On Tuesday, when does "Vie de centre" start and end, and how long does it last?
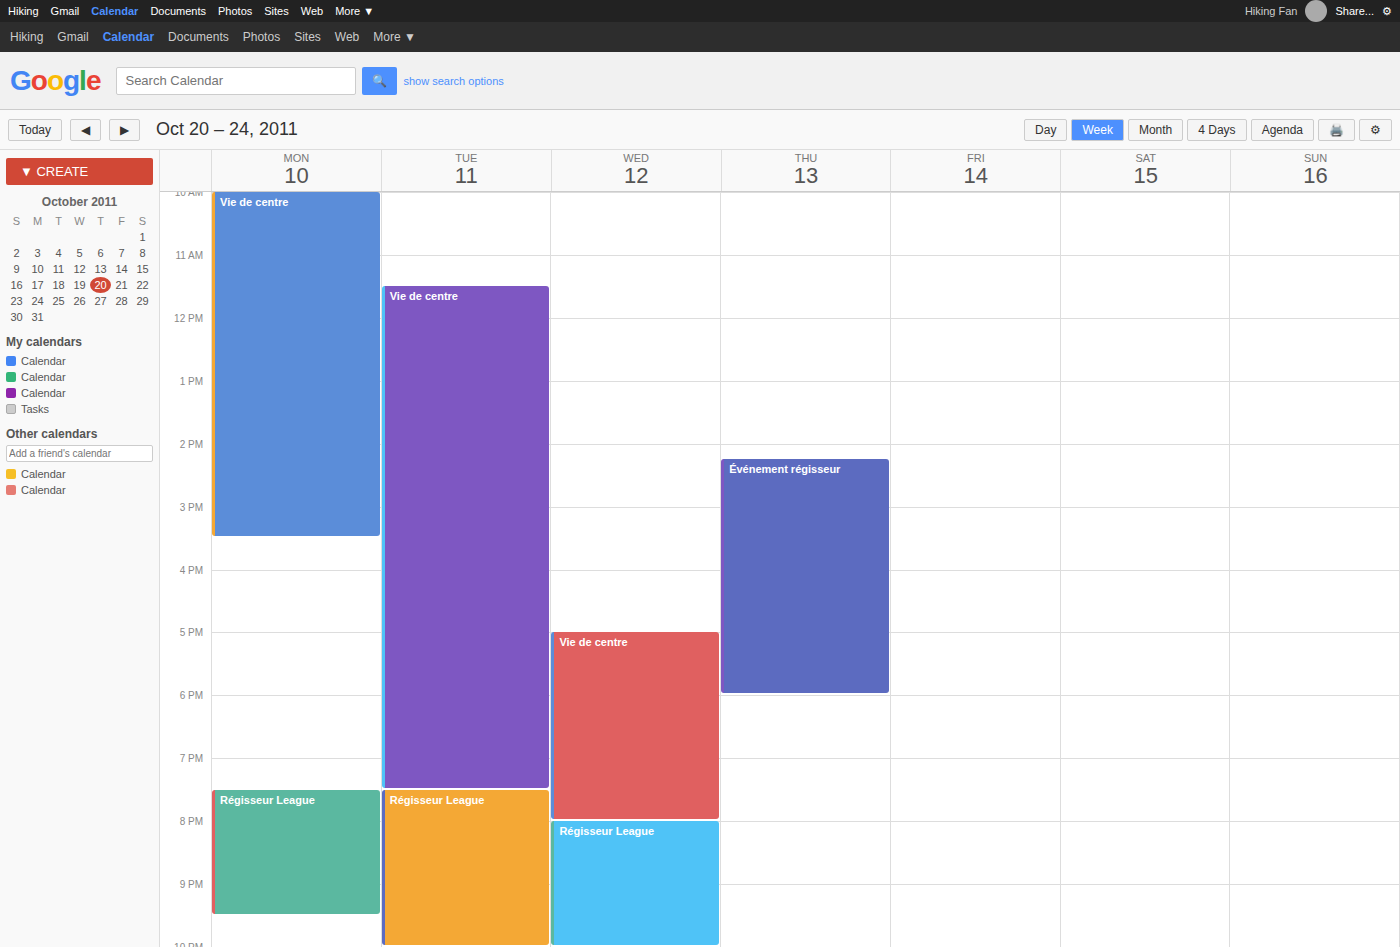
11:30 to 19:30, 8 hours